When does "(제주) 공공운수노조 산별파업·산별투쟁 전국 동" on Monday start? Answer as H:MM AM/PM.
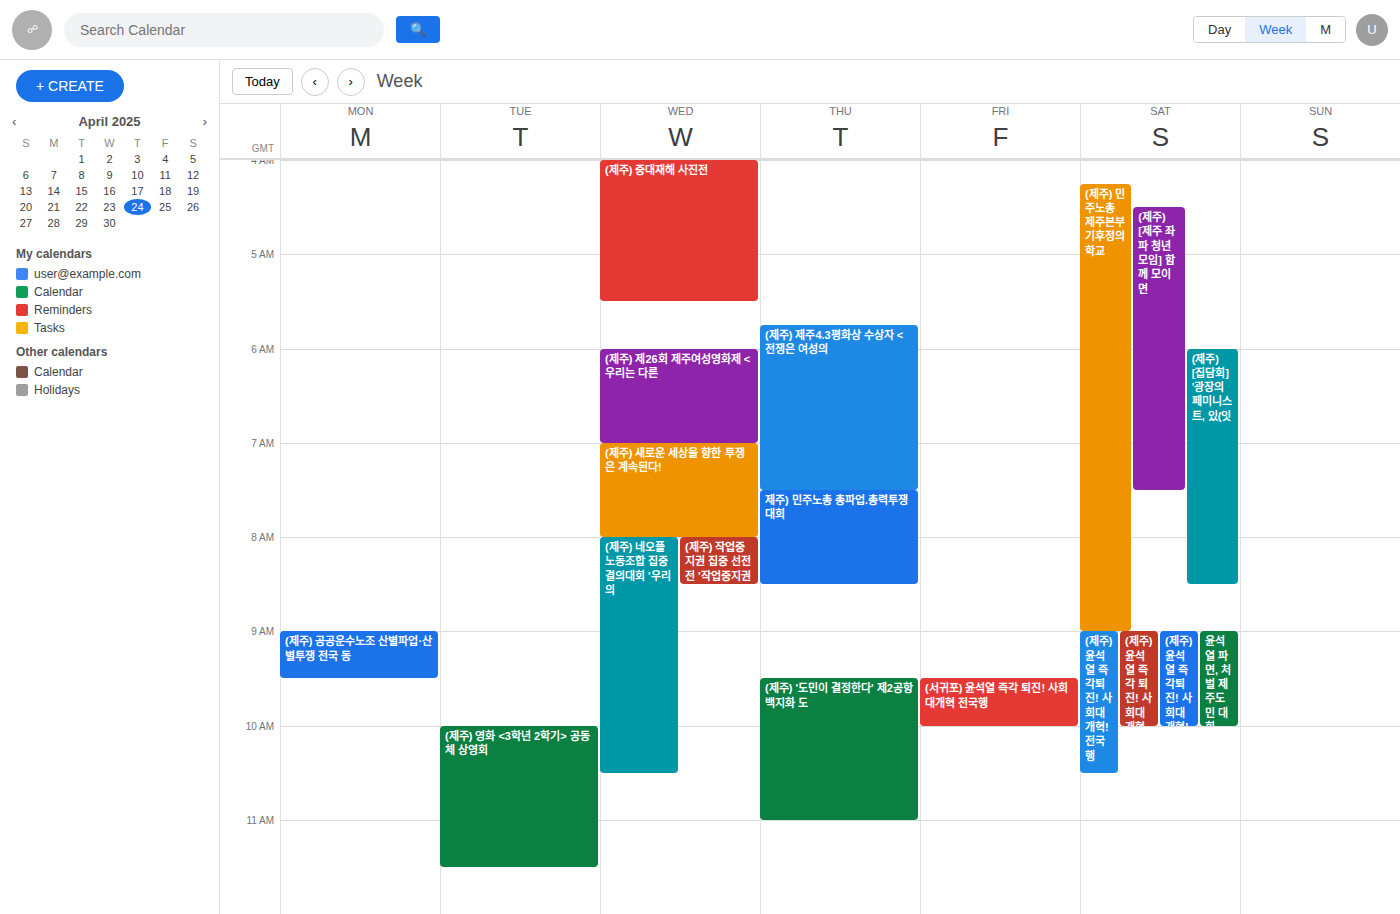
9:00 AM